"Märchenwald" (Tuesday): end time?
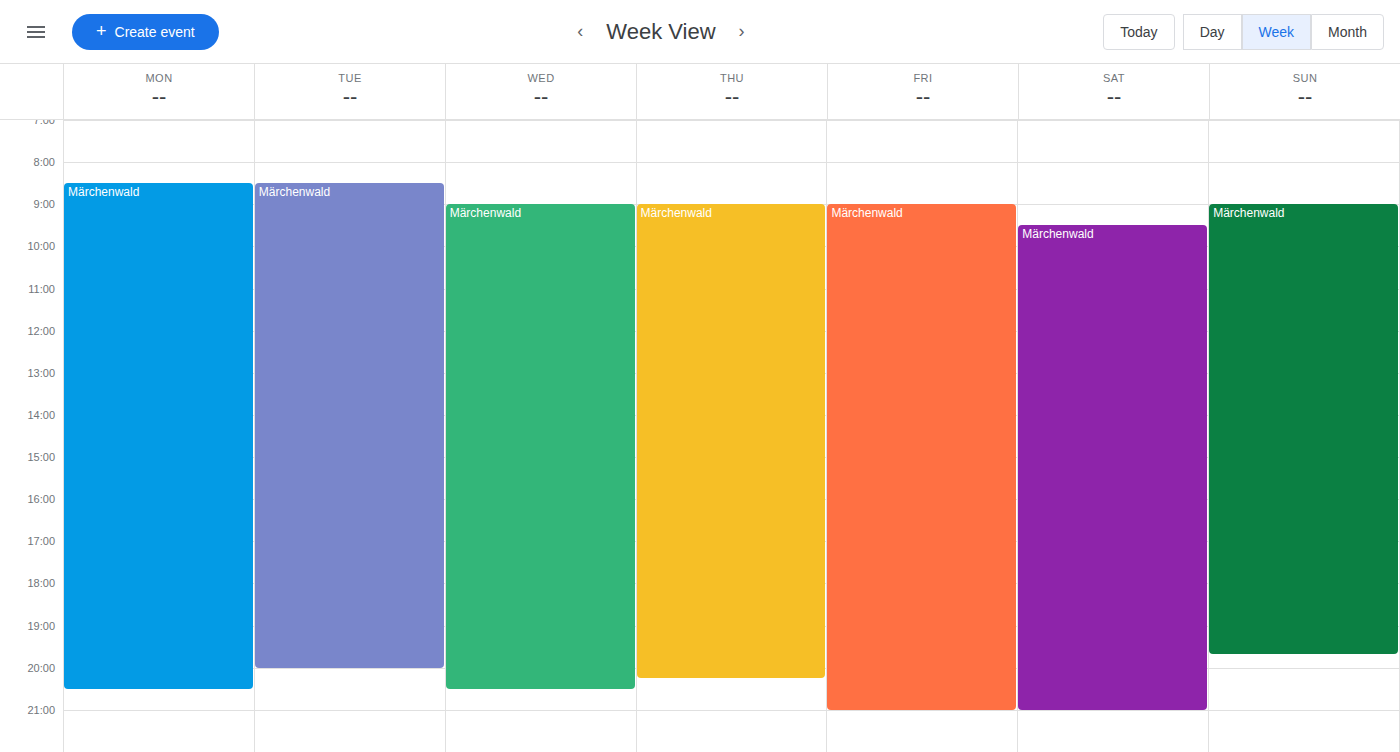
8:00 PM